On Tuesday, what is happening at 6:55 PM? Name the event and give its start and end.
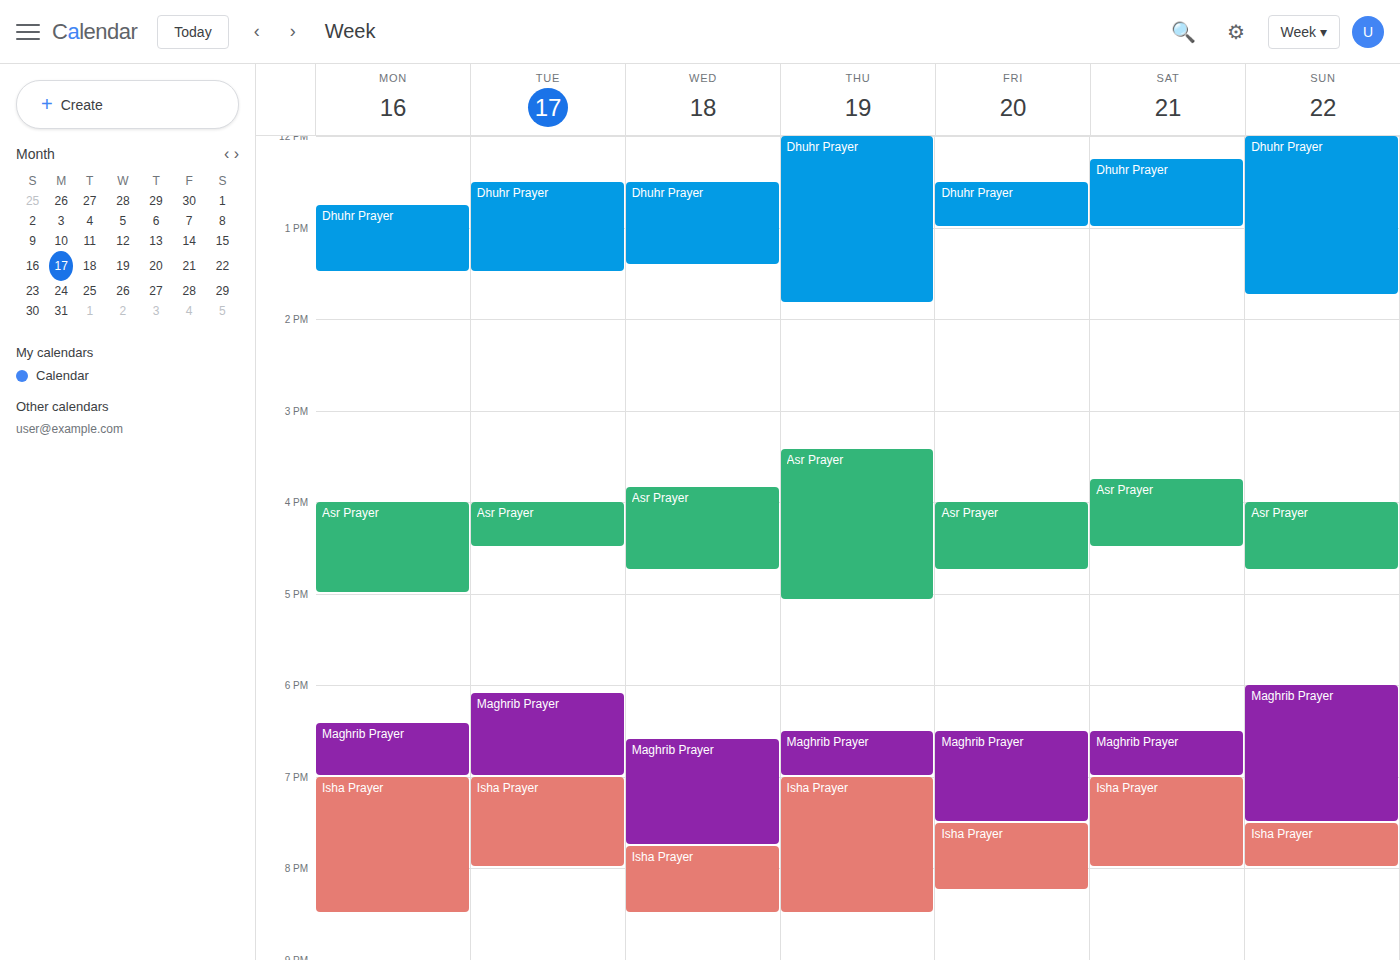
"Maghrib Prayer", 6:05 PM to 7:00 PM